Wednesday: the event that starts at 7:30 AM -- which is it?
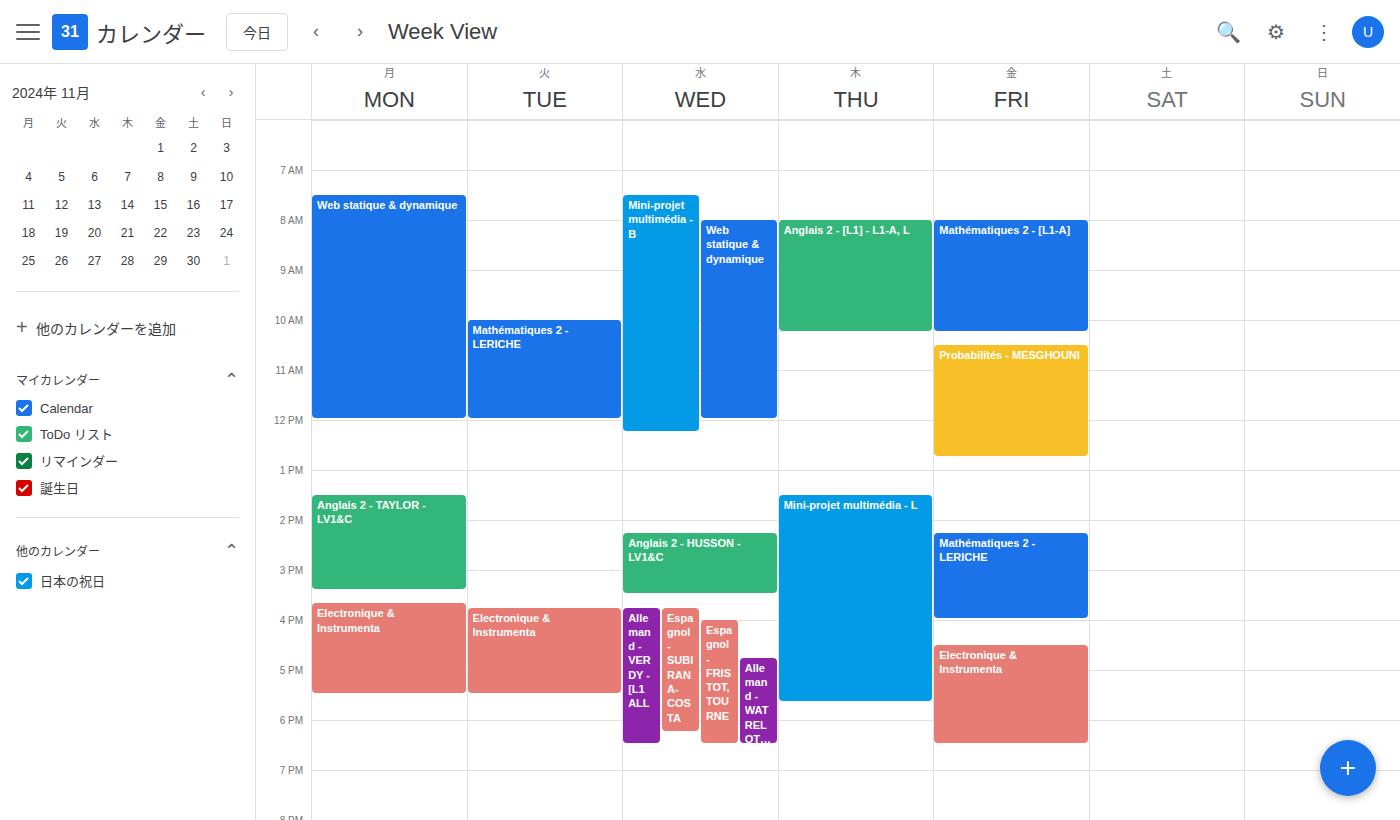
"Mini-projet multimédia - B"